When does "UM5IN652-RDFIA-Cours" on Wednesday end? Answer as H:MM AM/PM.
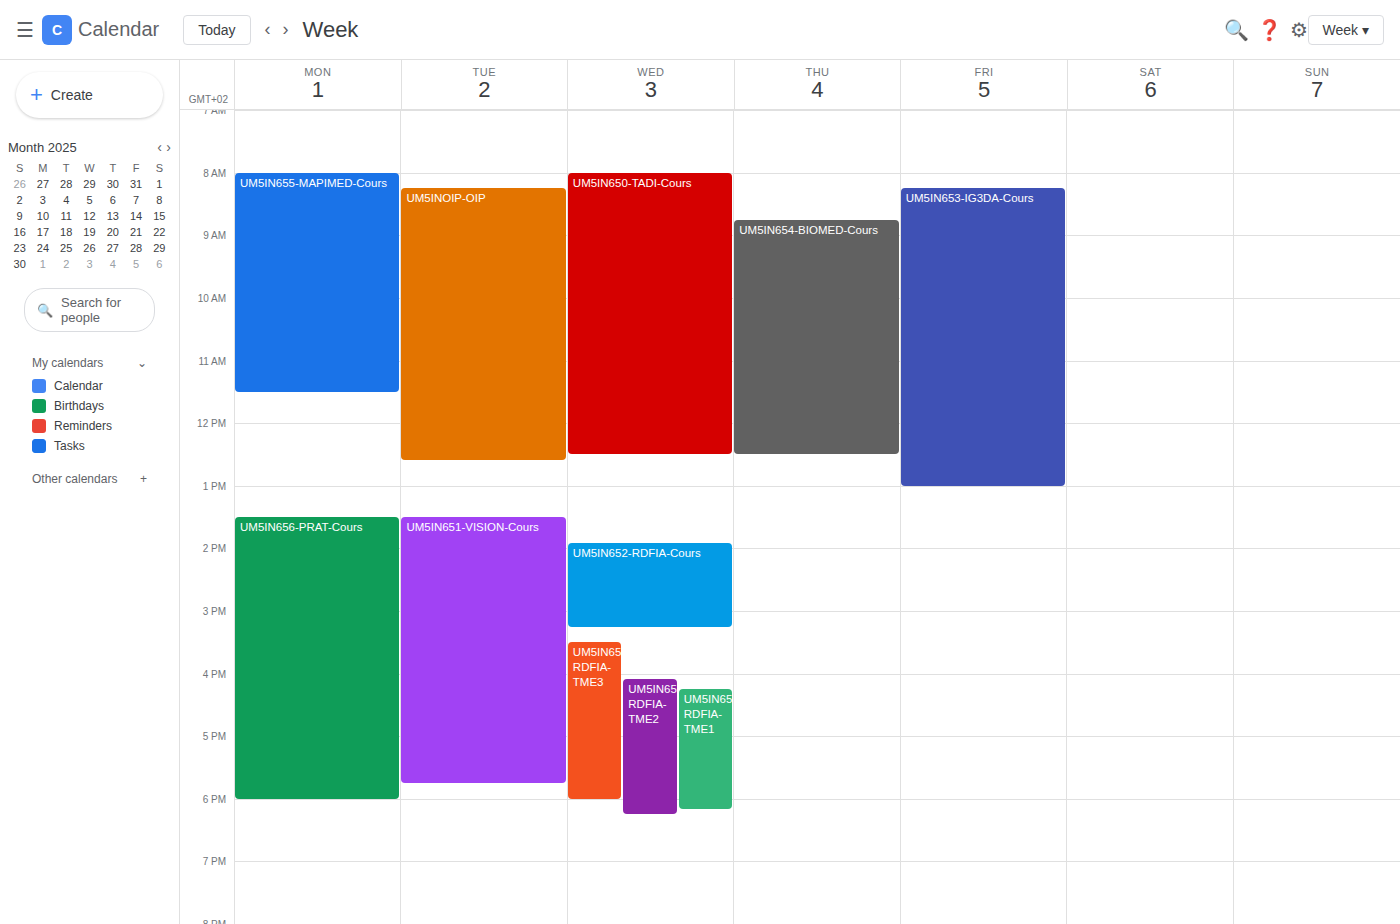
3:15 PM